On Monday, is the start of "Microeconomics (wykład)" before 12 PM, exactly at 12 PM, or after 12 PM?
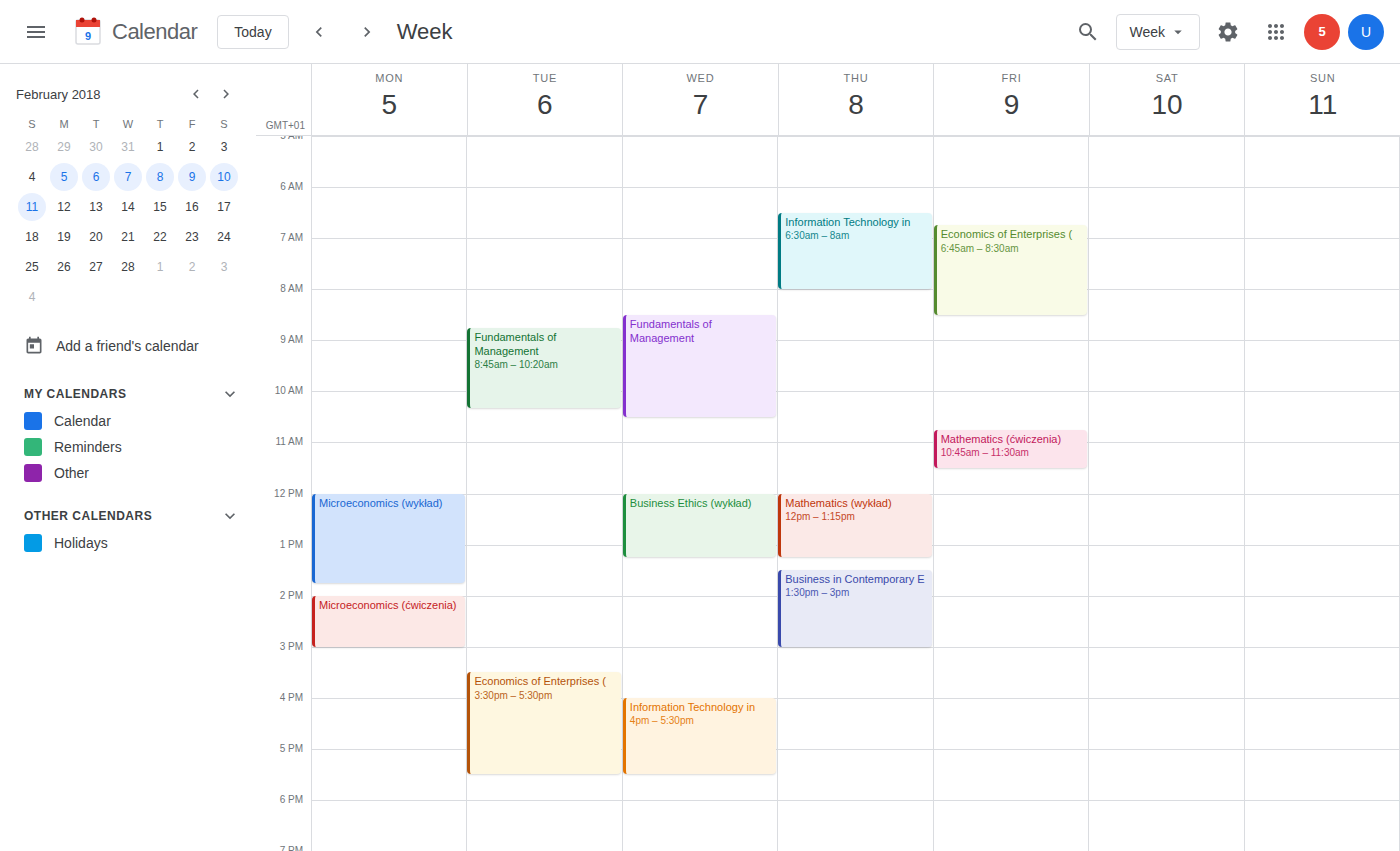
12:00 PM -- exactly at 12 PM, on the 12 PM line.